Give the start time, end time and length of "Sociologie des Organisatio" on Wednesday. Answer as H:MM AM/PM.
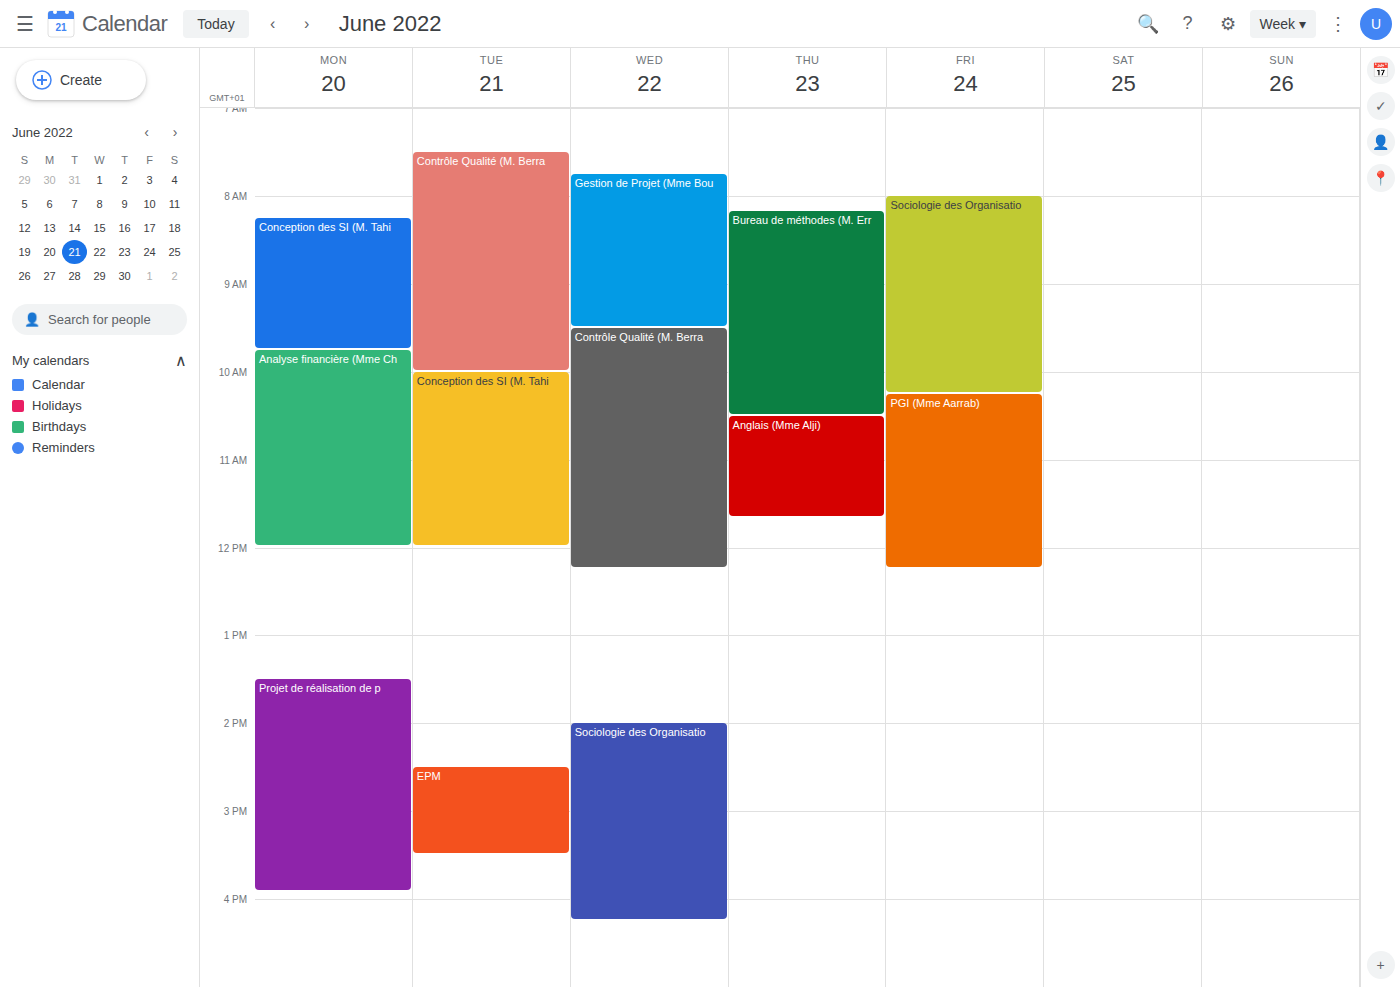
2:00 PM to 4:15 PM, 2 hours 15 minutes